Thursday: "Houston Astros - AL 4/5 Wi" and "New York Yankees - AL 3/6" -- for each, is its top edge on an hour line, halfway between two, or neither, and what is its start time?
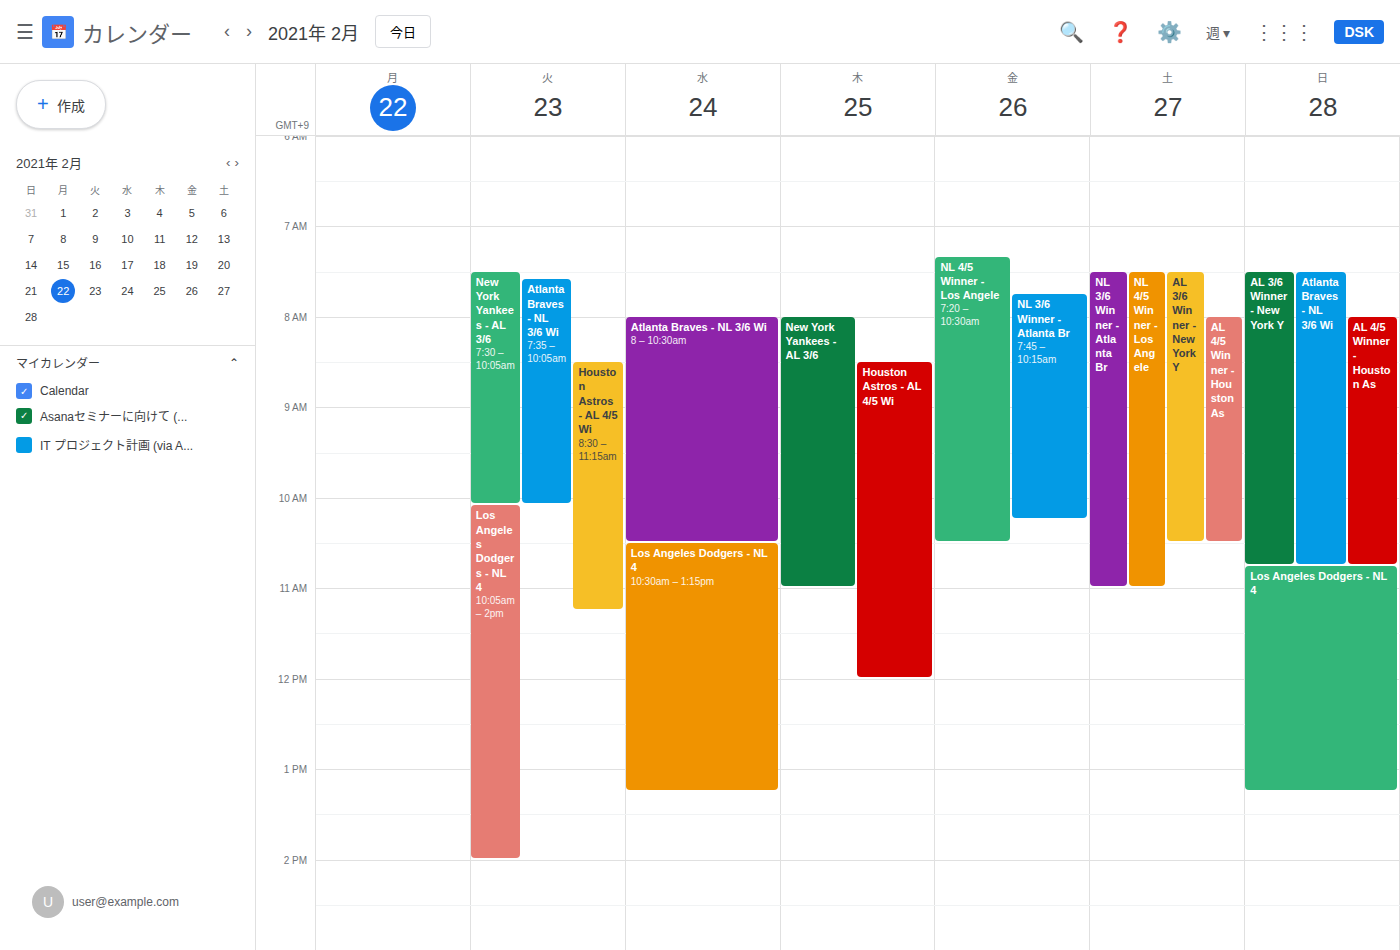
"Houston Astros - AL 4/5 Wi": 8:30 AM, halfway between the 8 AM and 9 AM lines. "New York Yankees - AL 3/6": 8:00 AM, exactly on the 8 AM line.